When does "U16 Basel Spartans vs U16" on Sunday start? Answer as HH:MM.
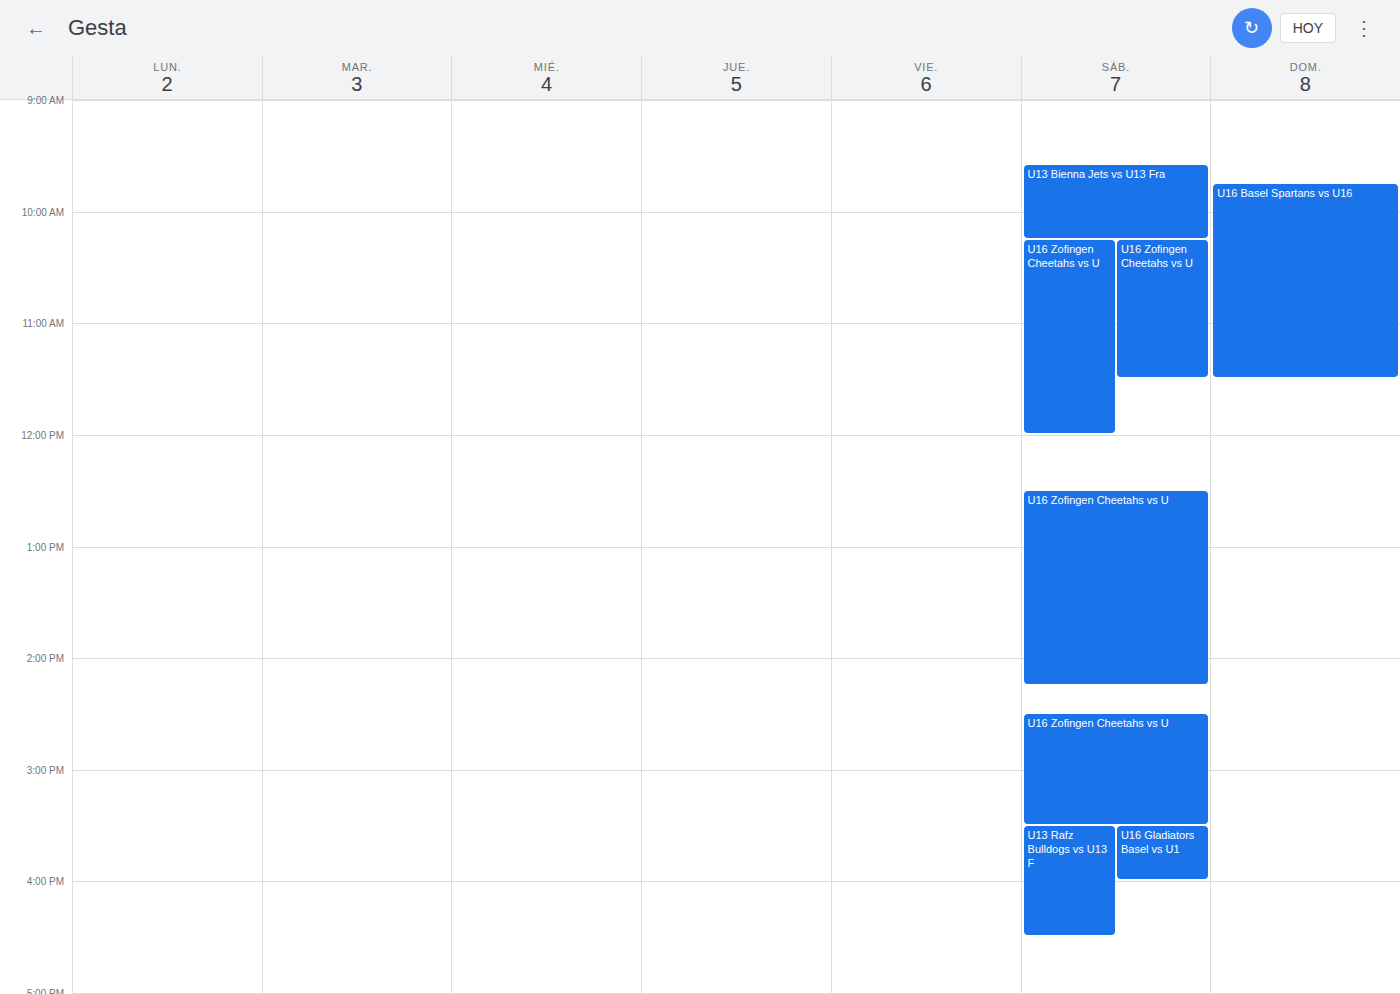
09:45